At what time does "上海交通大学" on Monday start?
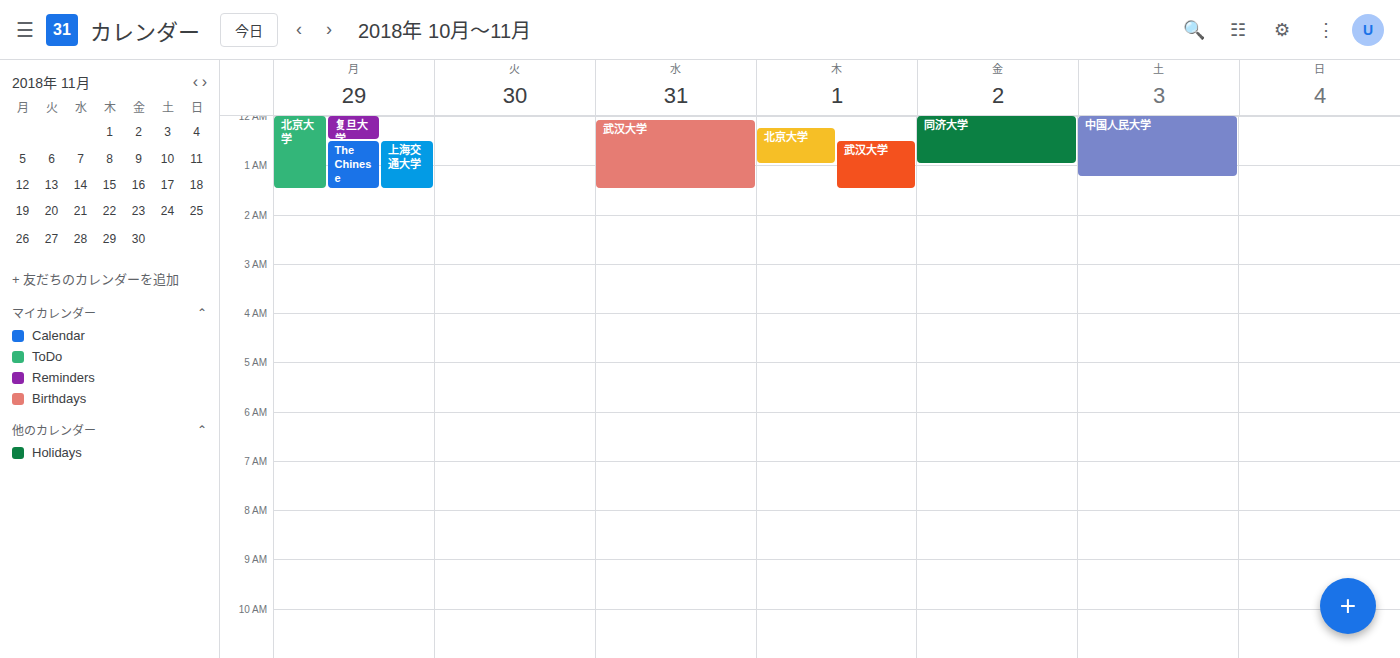
12:30 AM